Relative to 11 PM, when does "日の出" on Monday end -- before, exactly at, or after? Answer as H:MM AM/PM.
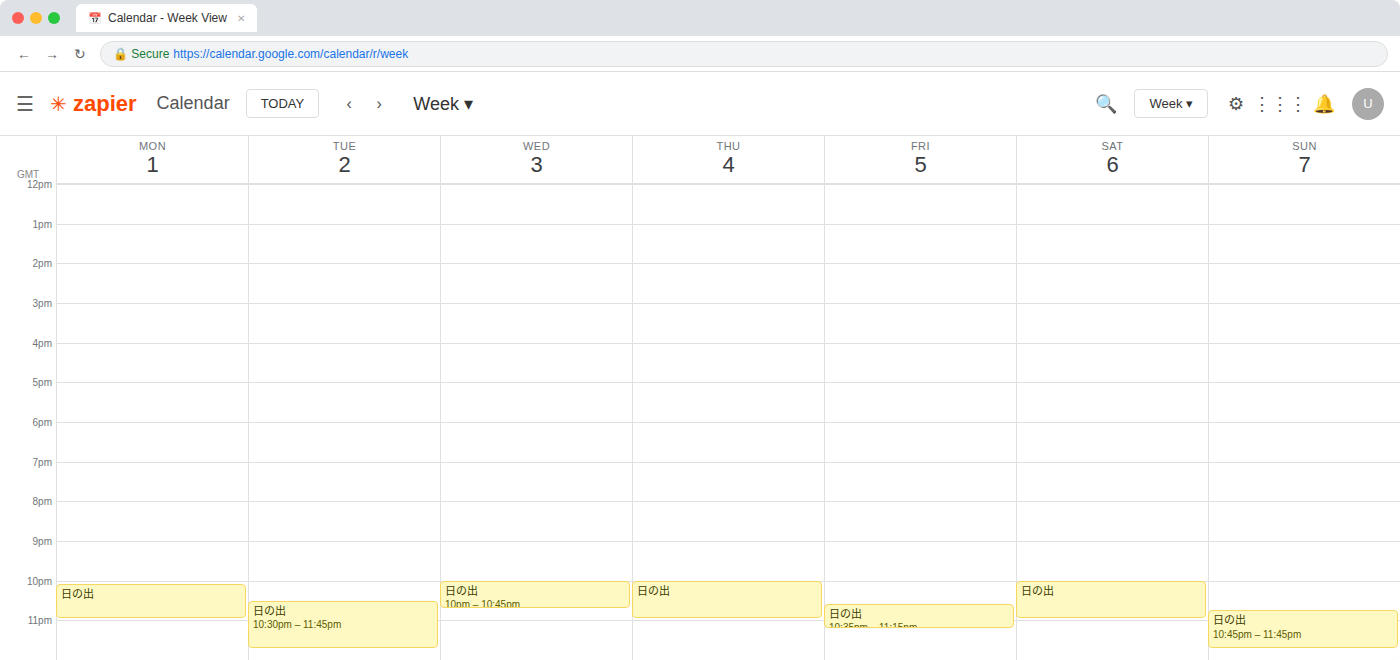
11:00 PM -- exactly at 11 PM, on the 11 PM line.